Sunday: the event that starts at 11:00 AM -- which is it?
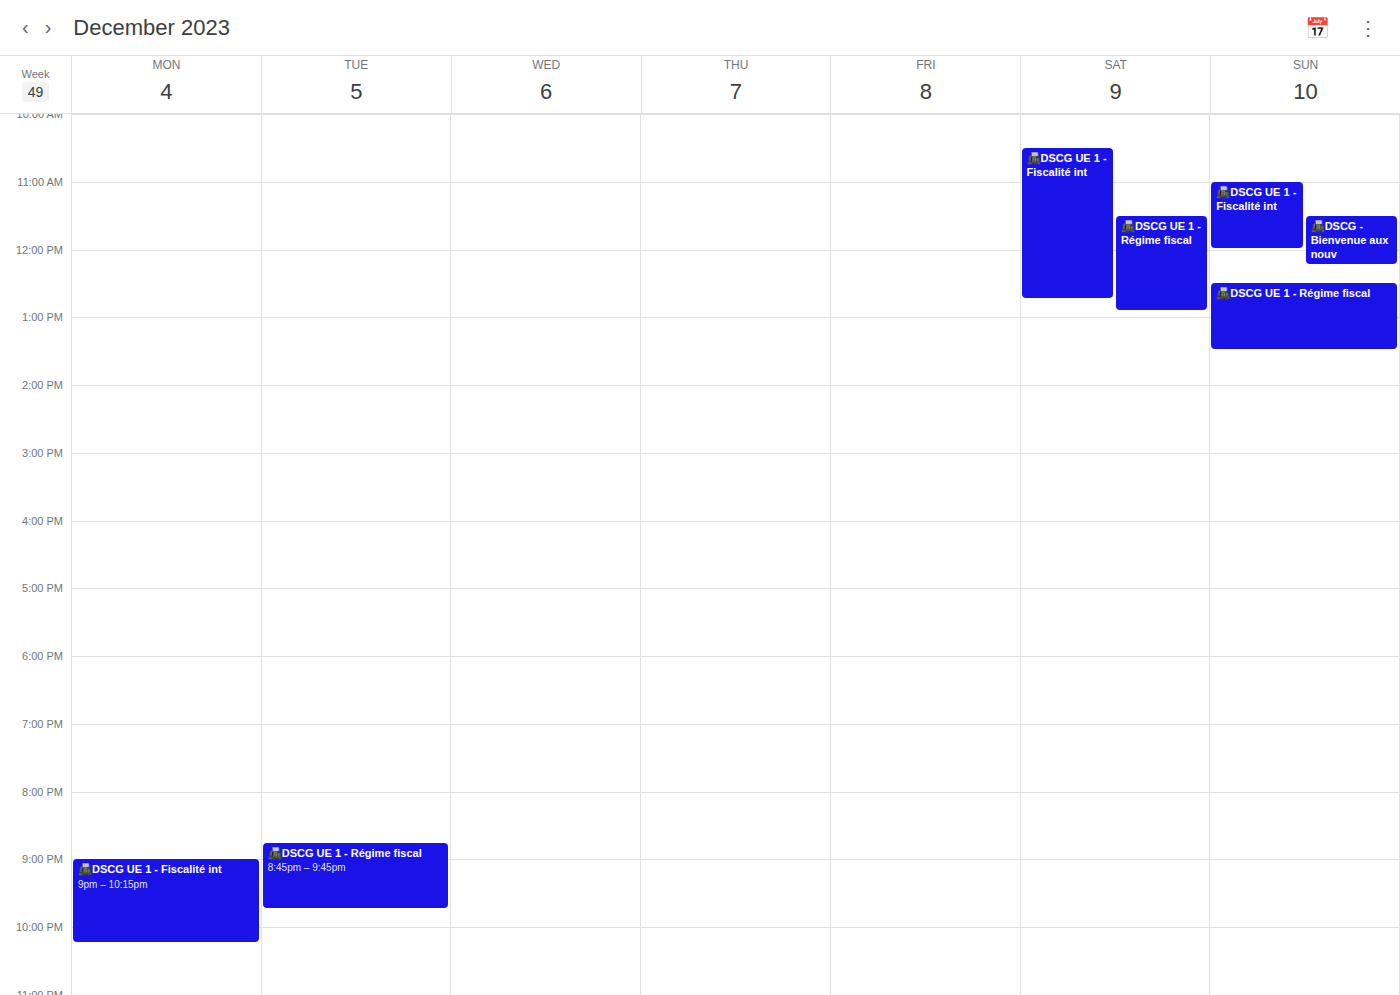
"📠DSCG UE 1 - Fiscalité int"